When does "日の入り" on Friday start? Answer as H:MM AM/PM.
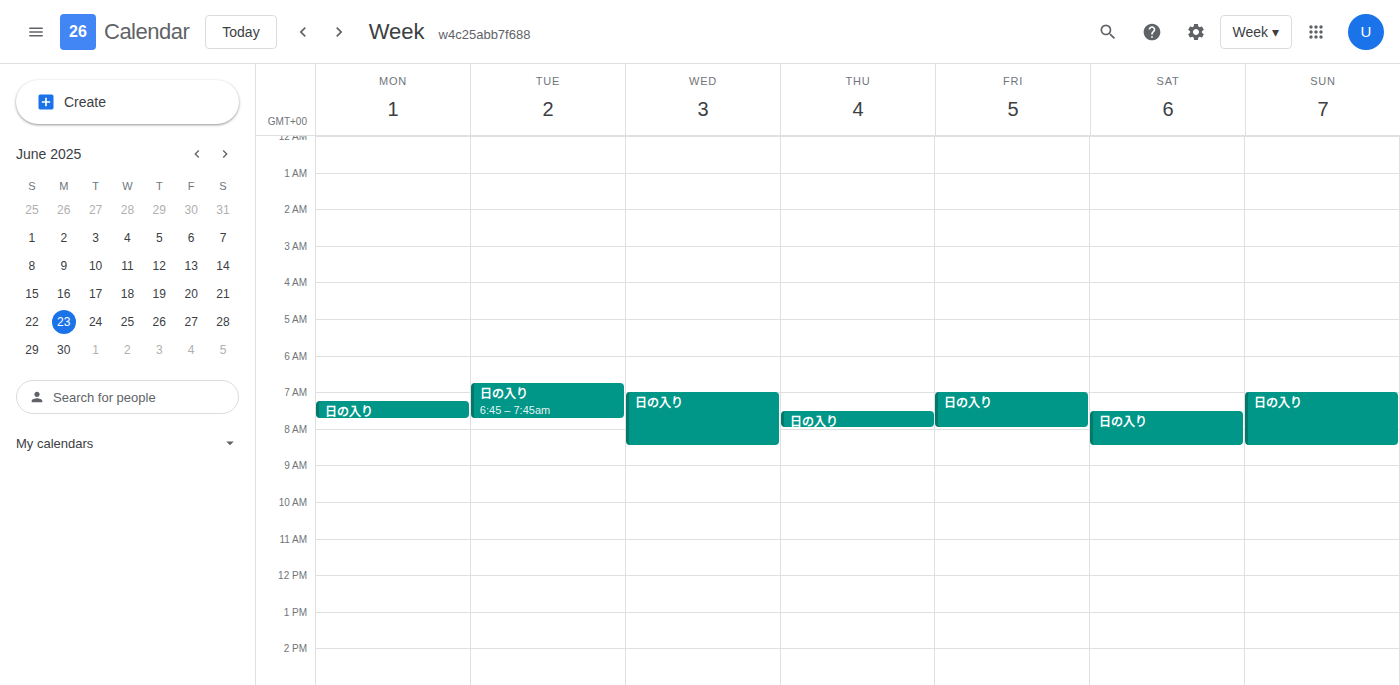
7:00 AM